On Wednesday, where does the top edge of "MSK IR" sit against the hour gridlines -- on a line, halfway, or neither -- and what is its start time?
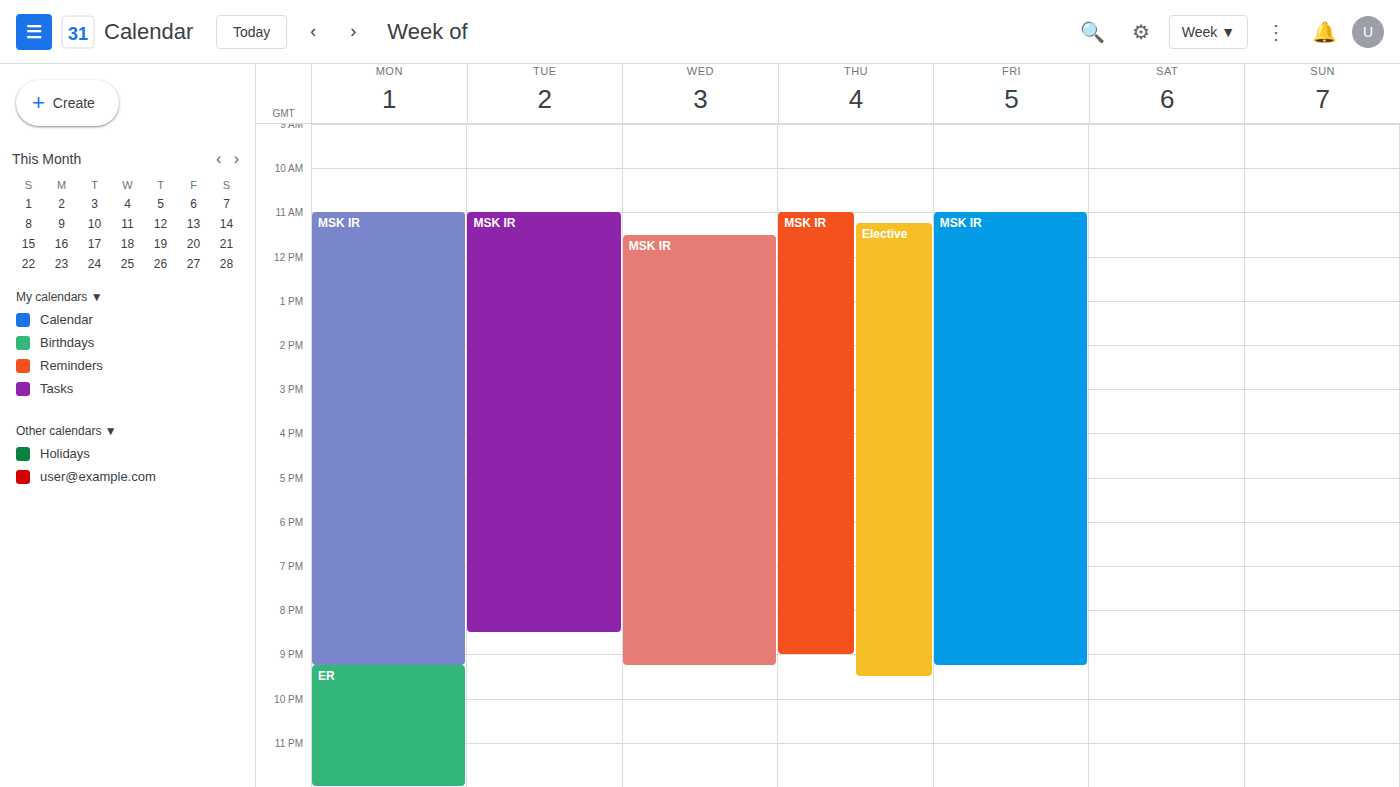
11:30 AM -- halfway between the 11 AM and 12 PM lines.